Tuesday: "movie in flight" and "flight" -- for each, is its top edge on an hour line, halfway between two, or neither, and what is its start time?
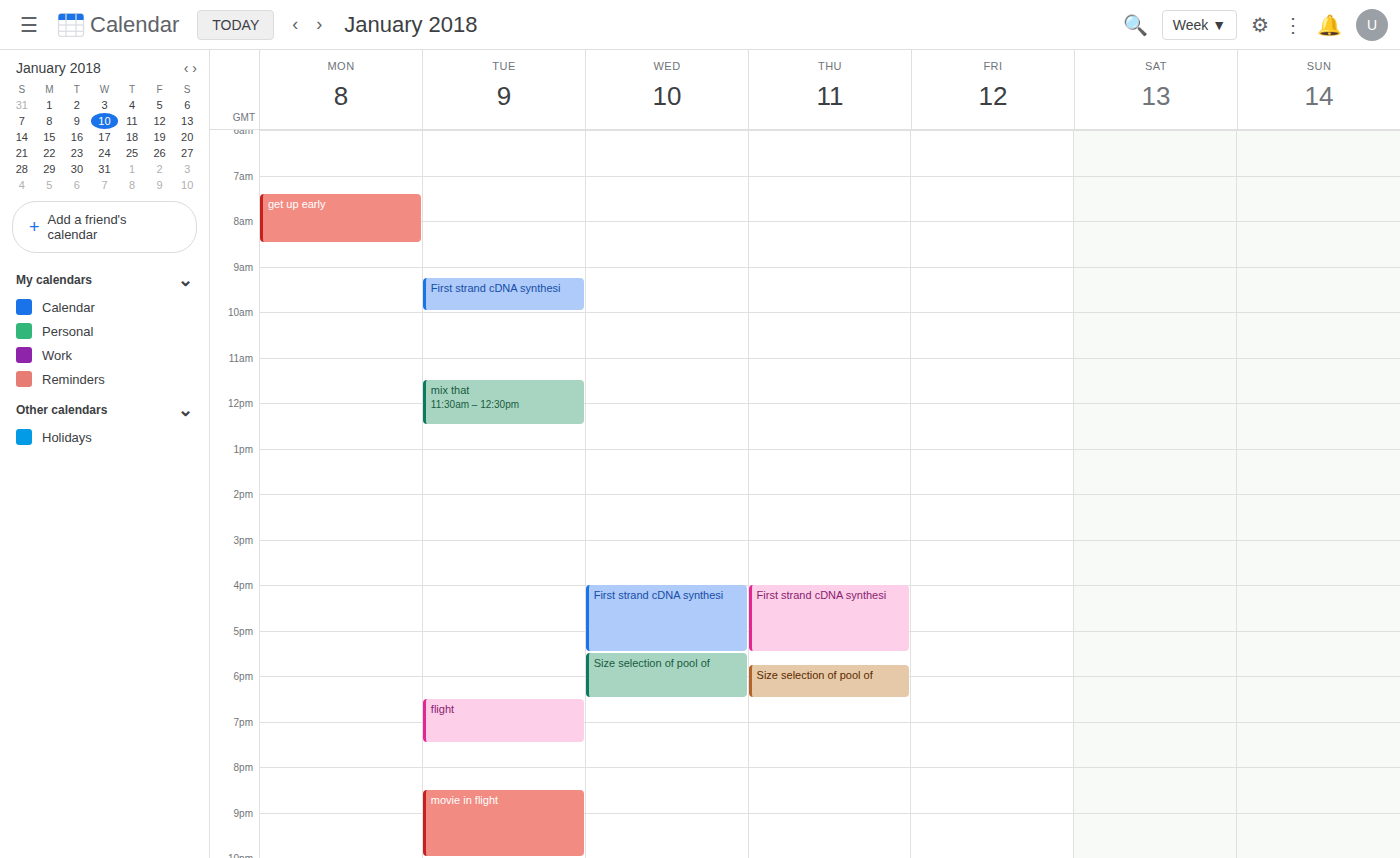
"movie in flight": 8:30 PM, halfway between the 8 PM and 9 PM lines. "flight": 6:30 PM, halfway between the 6 PM and 7 PM lines.